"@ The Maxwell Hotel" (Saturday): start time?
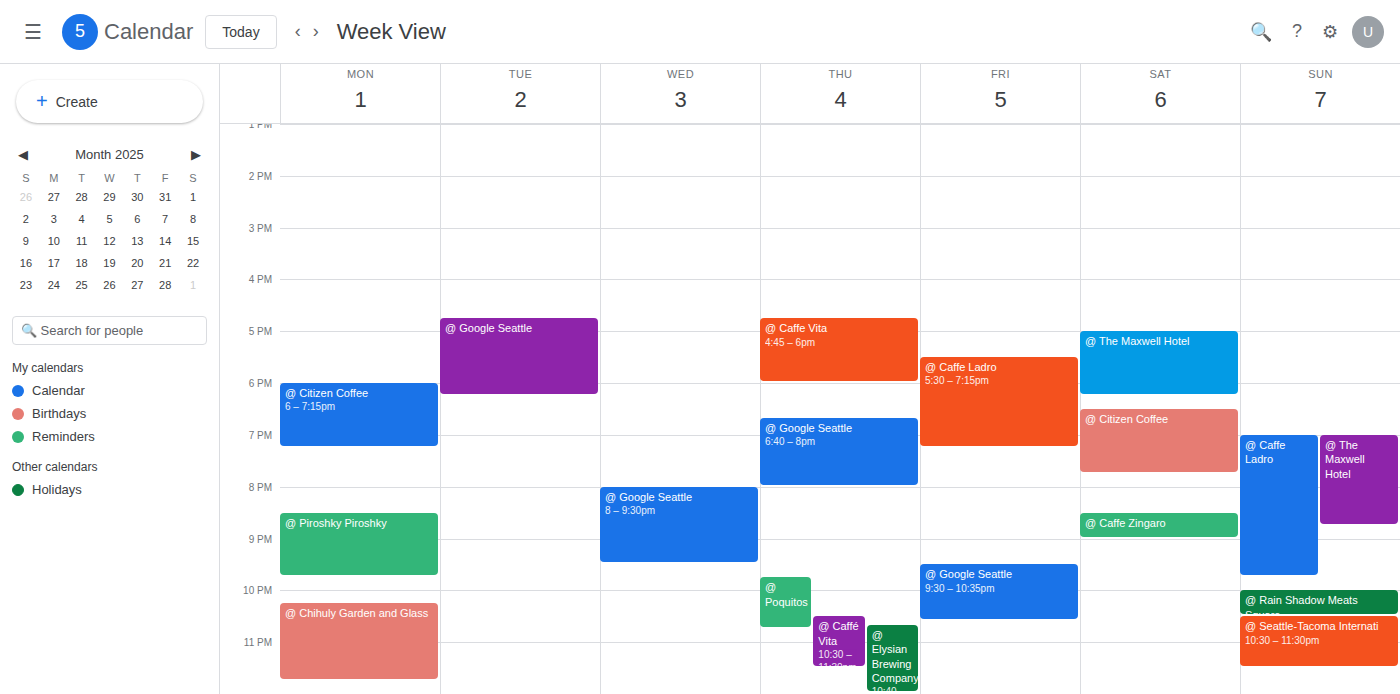
5:00 PM